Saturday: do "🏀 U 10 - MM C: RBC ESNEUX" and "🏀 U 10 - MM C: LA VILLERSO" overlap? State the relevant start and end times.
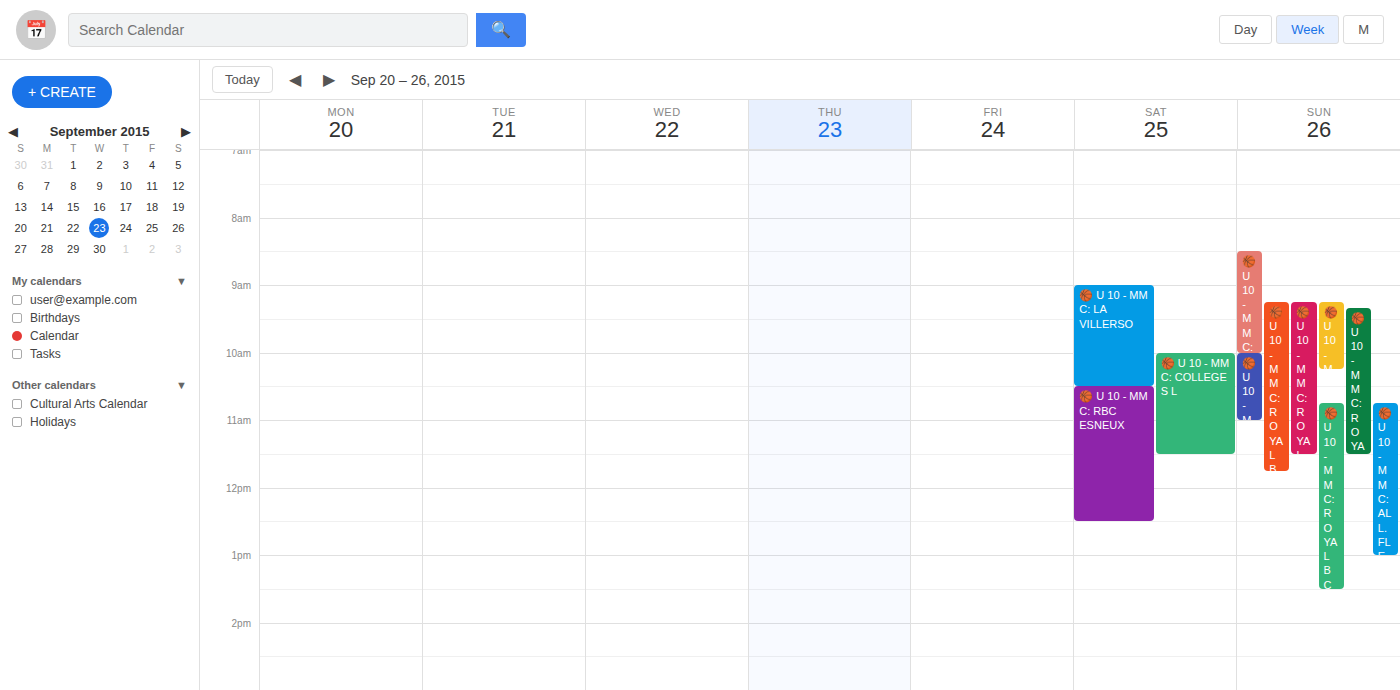
"🏀 U 10 - MM C: LA VILLERSO" ends at 10:30 AM, exactly when "🏀 U 10 - MM C: RBC ESNEUX" starts -- they touch but do not overlap.